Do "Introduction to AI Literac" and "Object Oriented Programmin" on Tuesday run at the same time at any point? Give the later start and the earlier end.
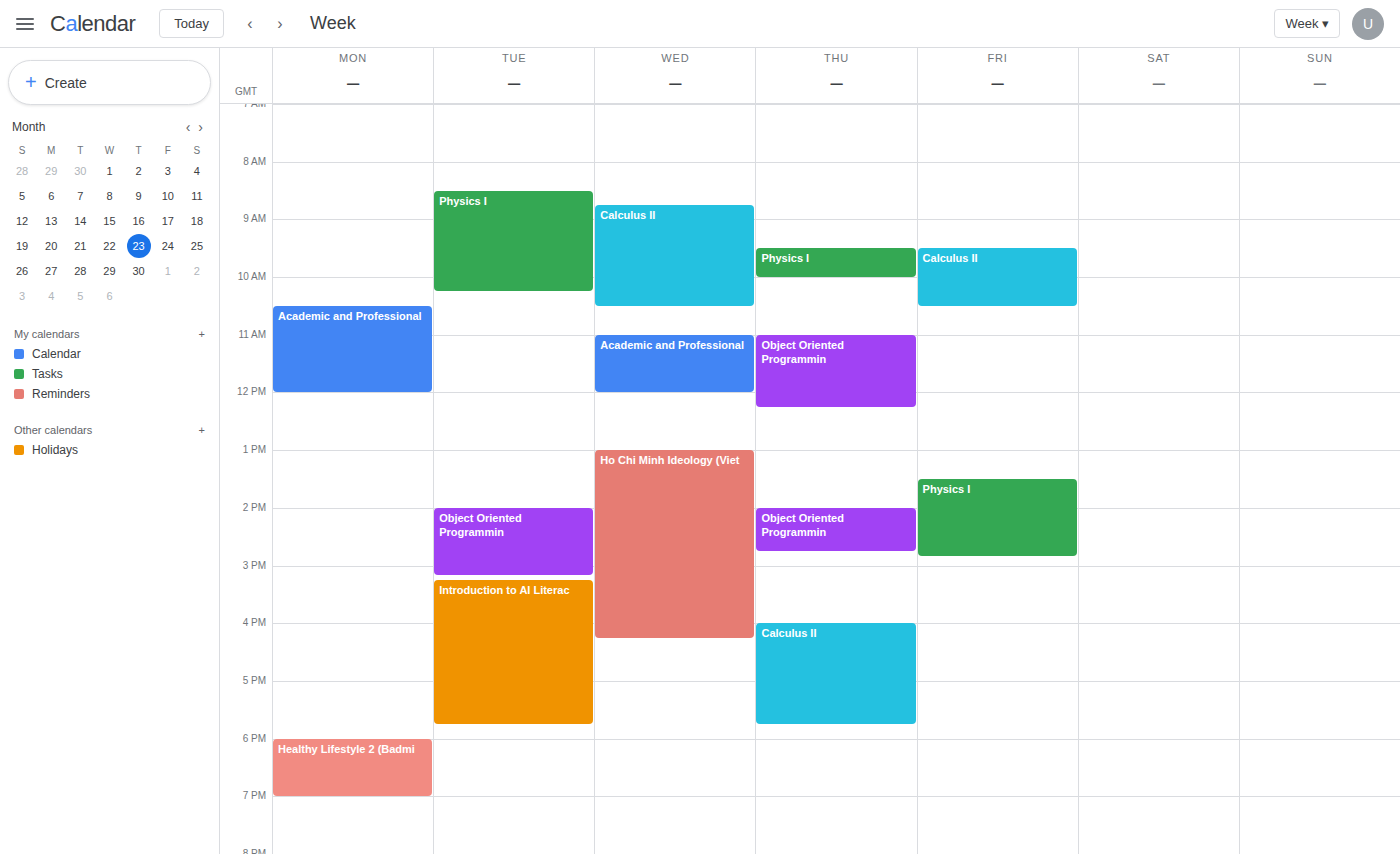
"Object Oriented Programmin" ends at 3:10 PM and "Introduction to AI Literac" starts at 3:15 PM -- no overlap.